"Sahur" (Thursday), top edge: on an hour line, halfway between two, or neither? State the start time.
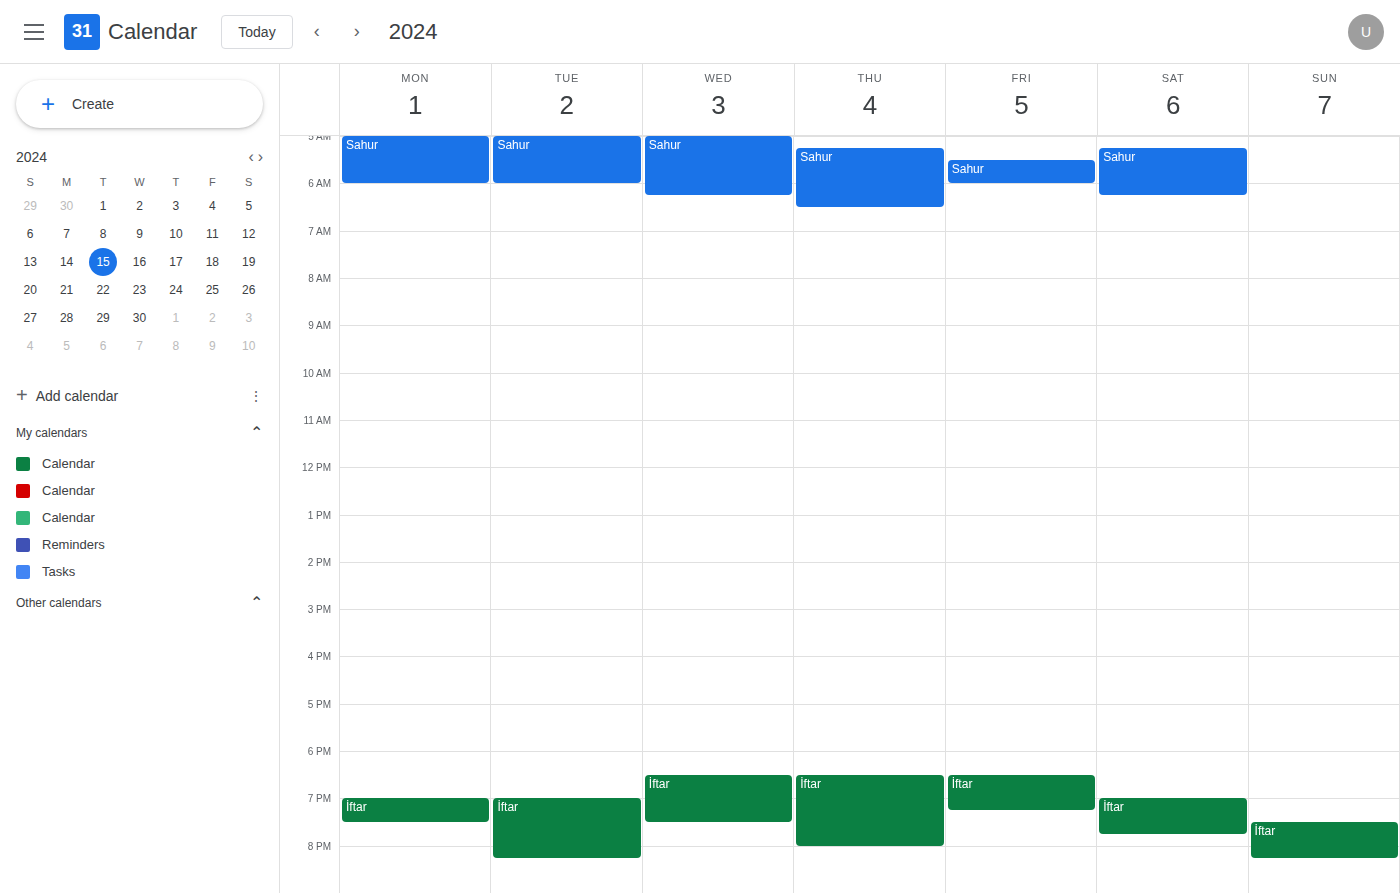
5:15 AM -- neither: a quarter of the way from the 5 AM line to the 6 AM line.